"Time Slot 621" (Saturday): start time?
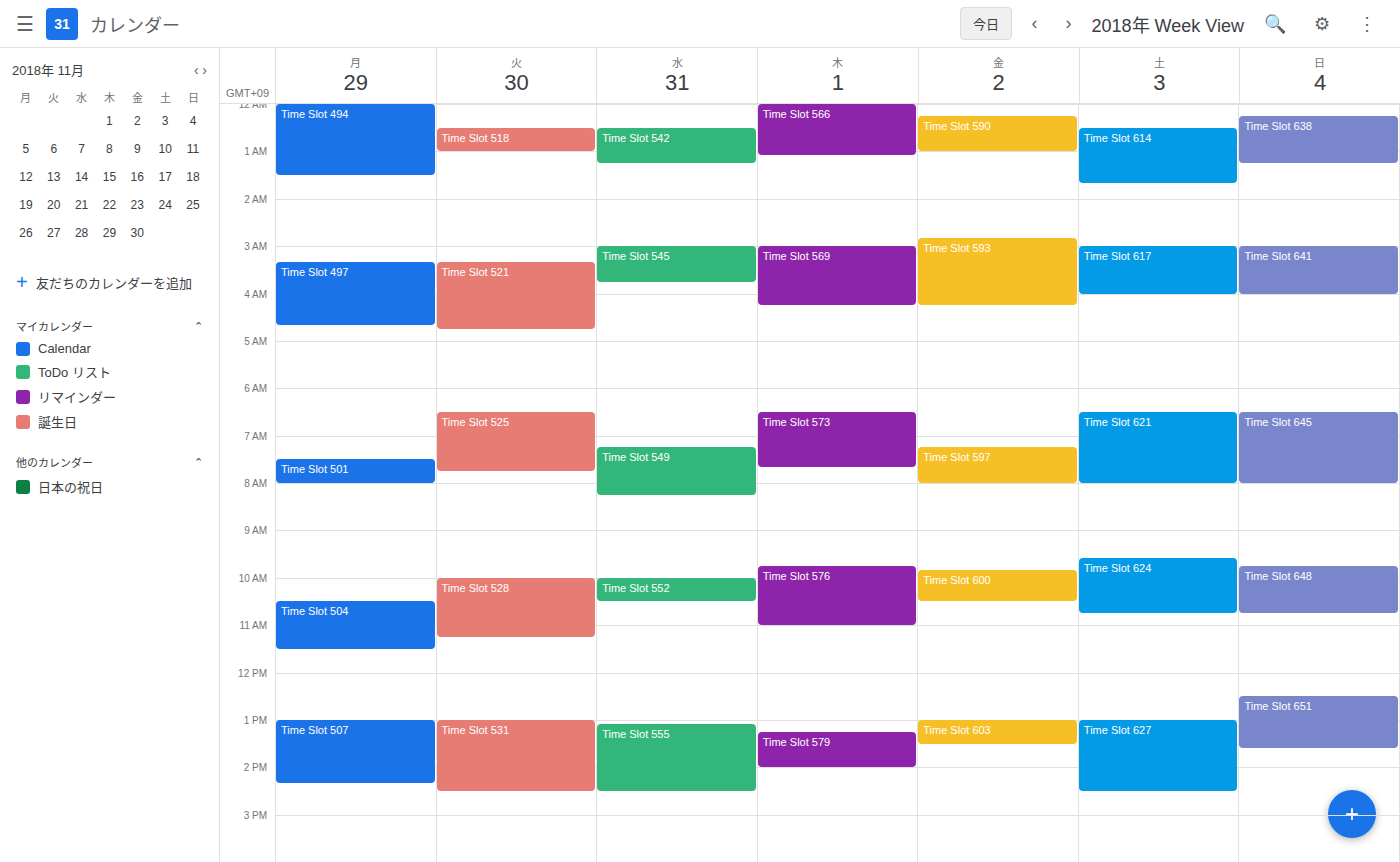
06:30